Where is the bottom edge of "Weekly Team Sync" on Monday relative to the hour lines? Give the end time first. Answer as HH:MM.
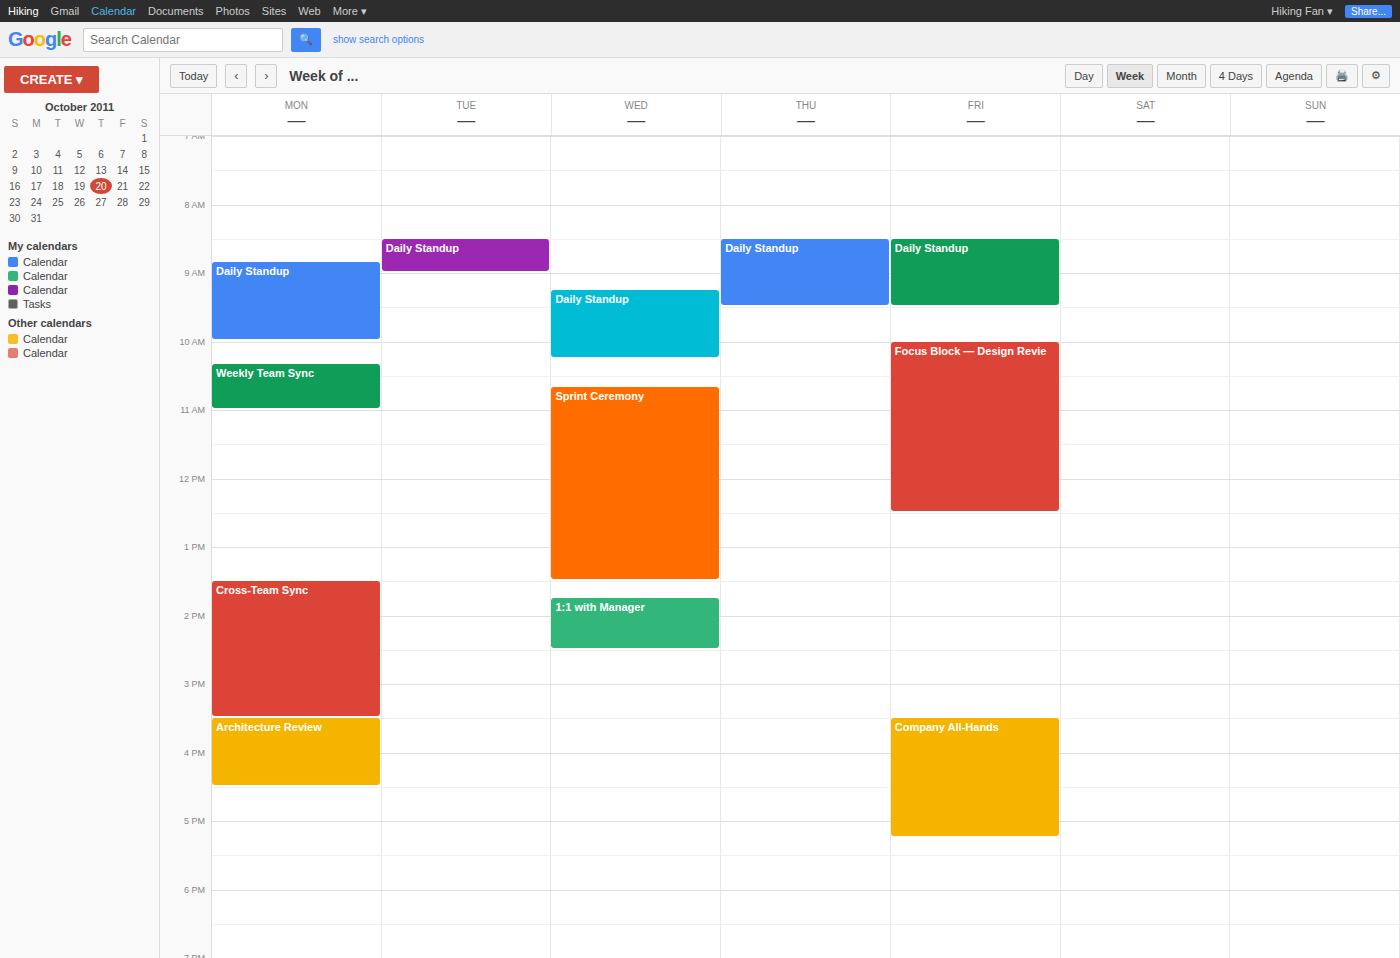
11:00 -- exactly on the 11:00 line.